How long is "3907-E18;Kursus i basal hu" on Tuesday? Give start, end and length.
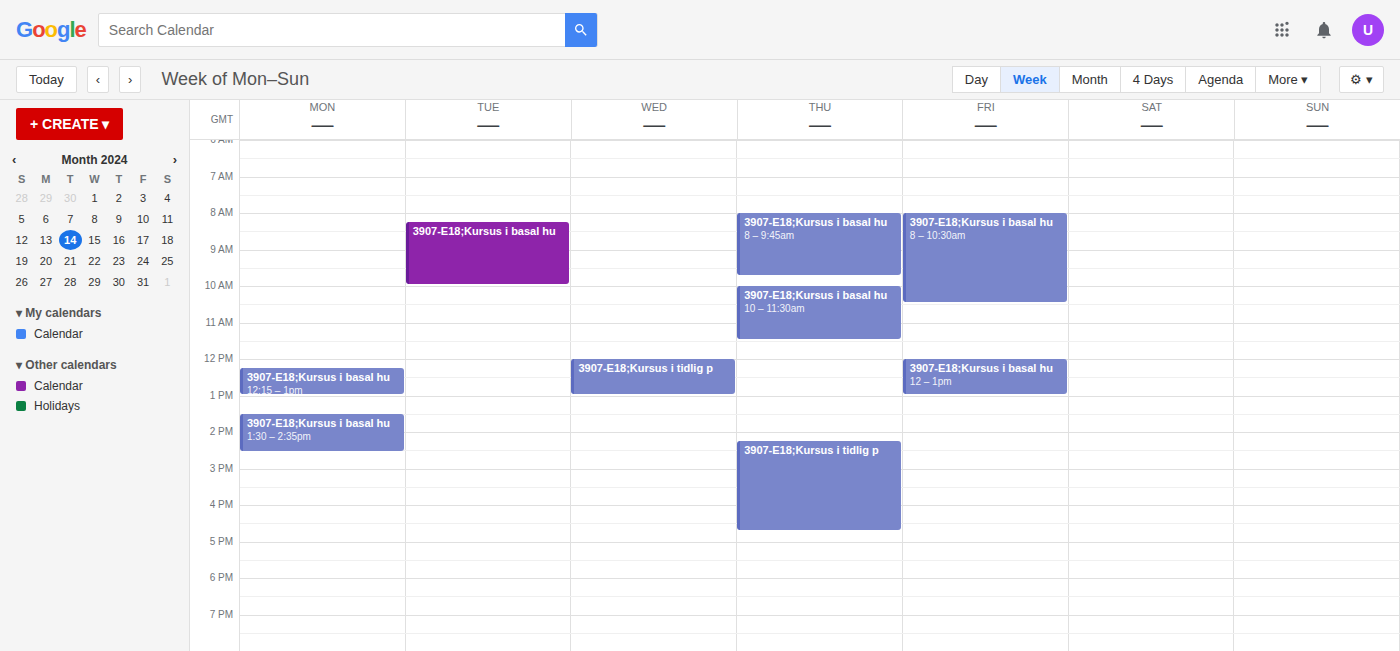
8:15 AM to 10:00 AM, 1 hour 45 minutes